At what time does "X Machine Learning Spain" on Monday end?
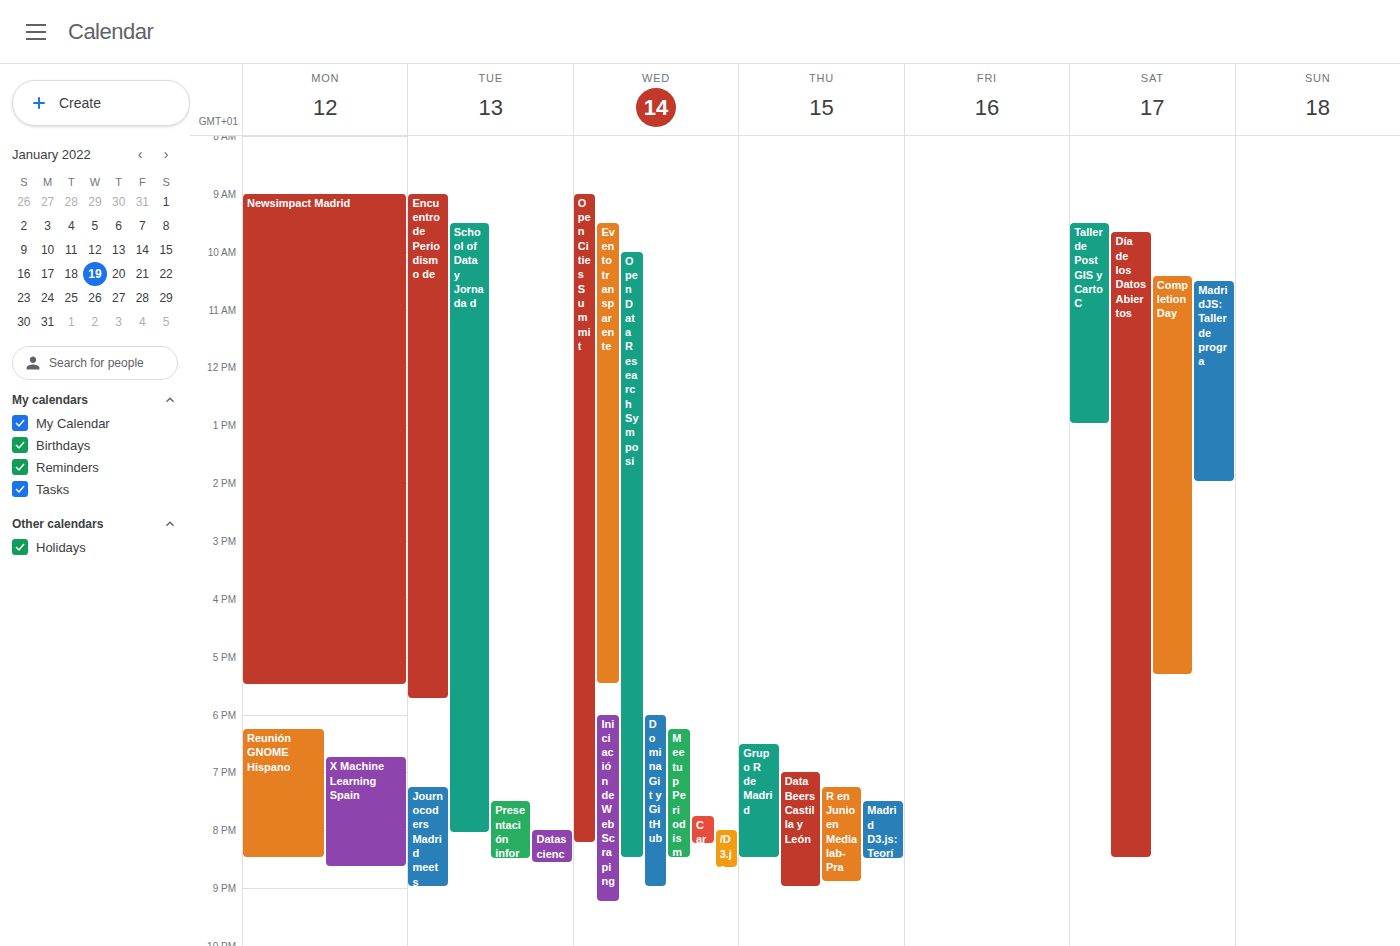
8:40 PM